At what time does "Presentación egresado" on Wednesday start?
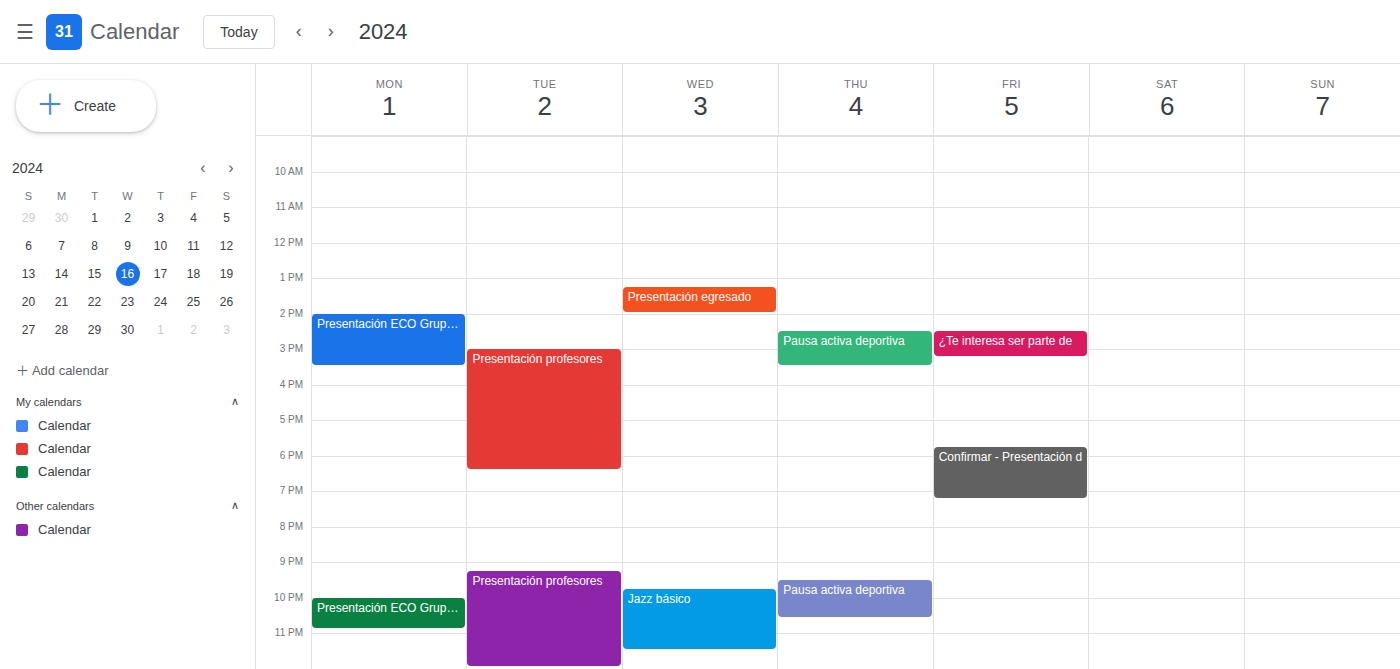
1:15 PM